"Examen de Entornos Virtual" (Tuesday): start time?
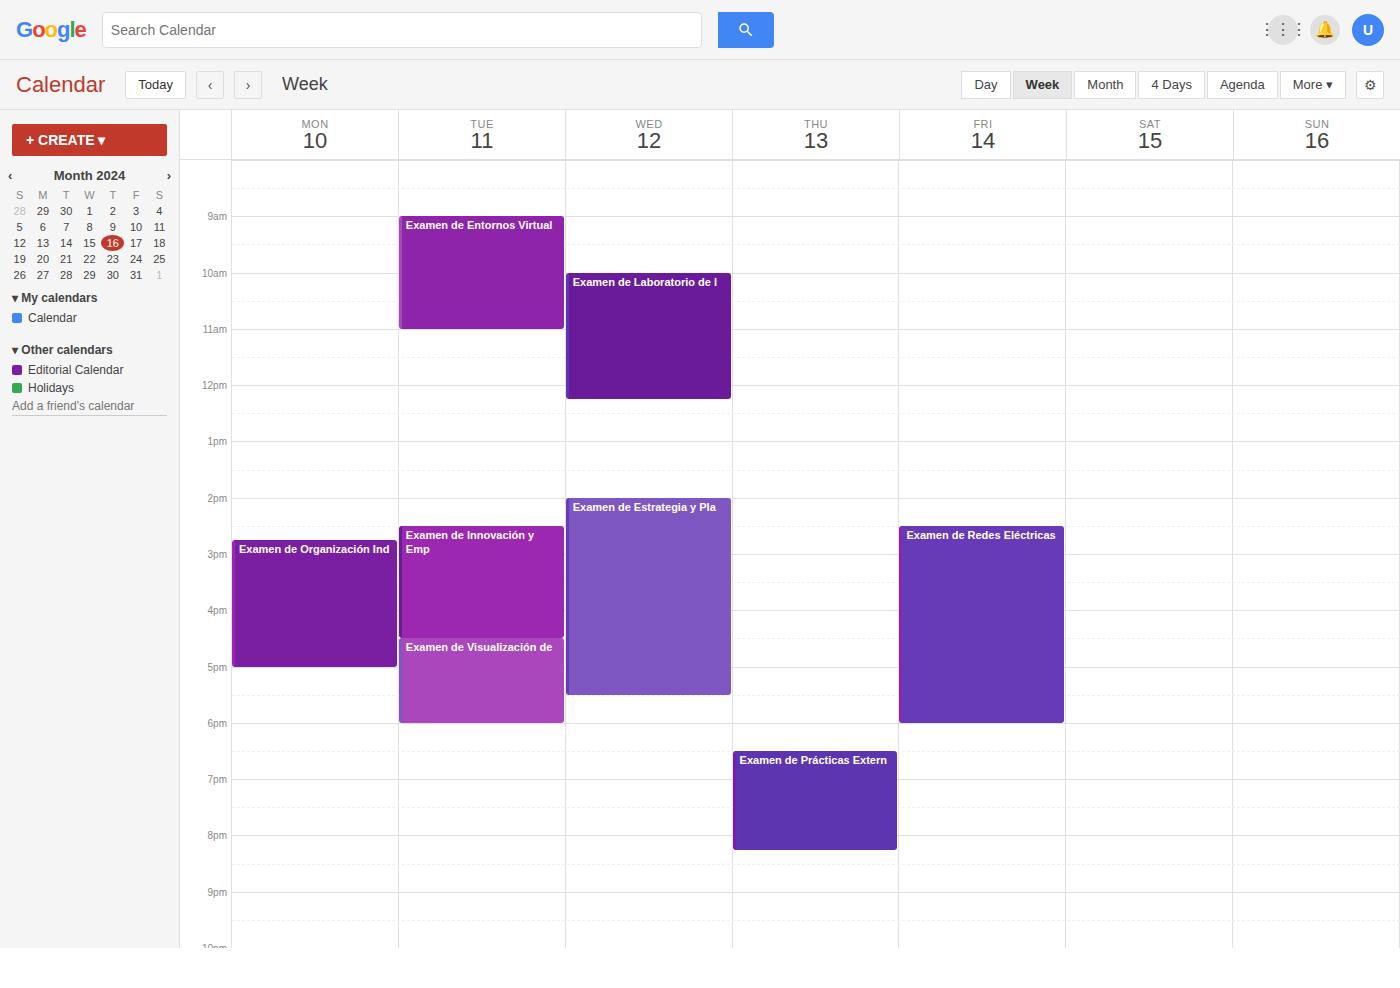
9:00 AM